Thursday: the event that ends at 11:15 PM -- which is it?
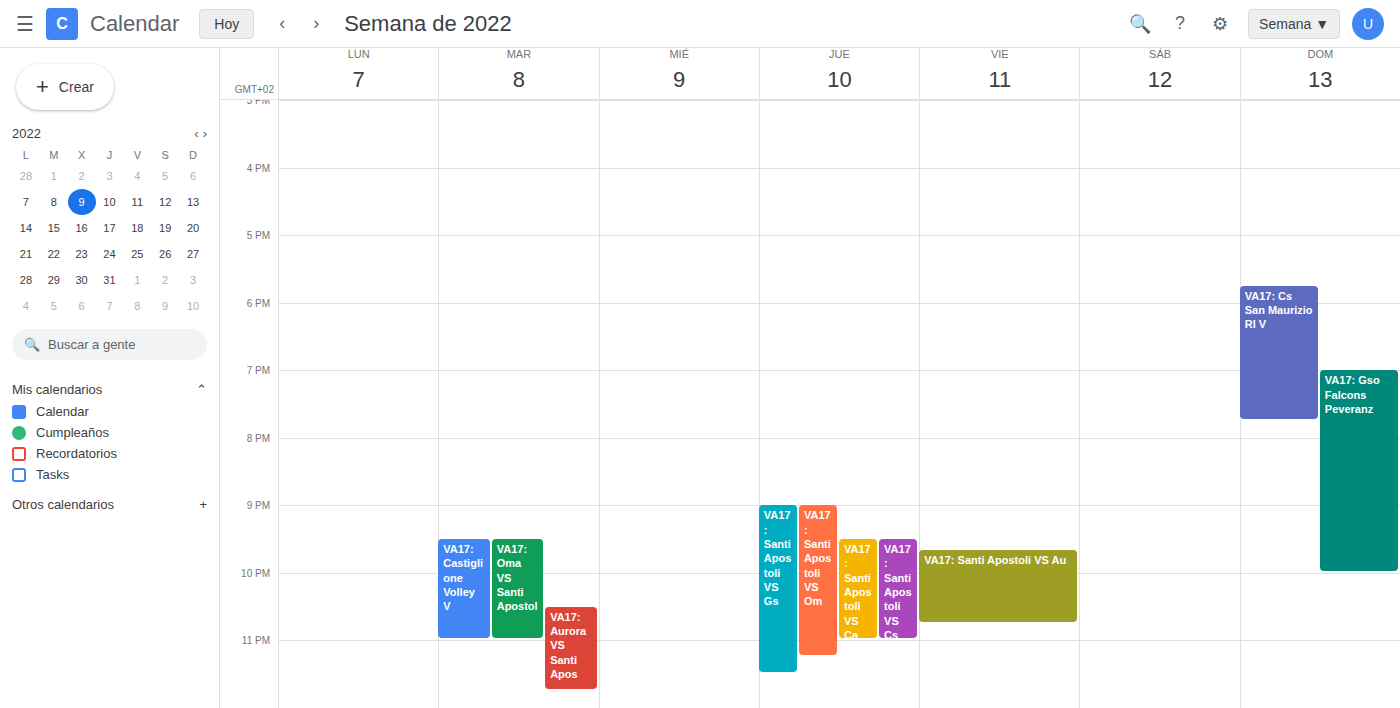
"VA17: Santi Apostoli VS Om"